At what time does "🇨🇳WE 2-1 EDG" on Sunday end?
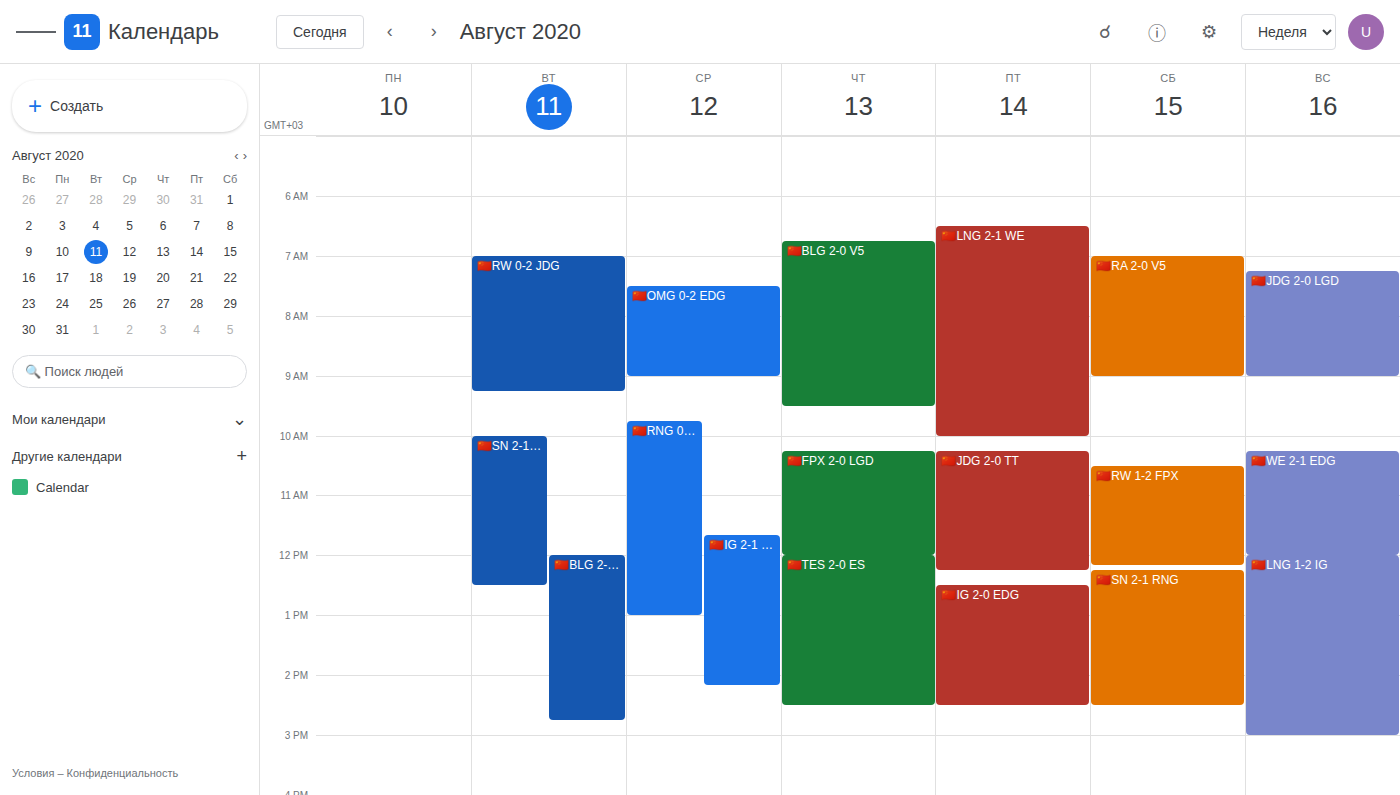
12:00 PM